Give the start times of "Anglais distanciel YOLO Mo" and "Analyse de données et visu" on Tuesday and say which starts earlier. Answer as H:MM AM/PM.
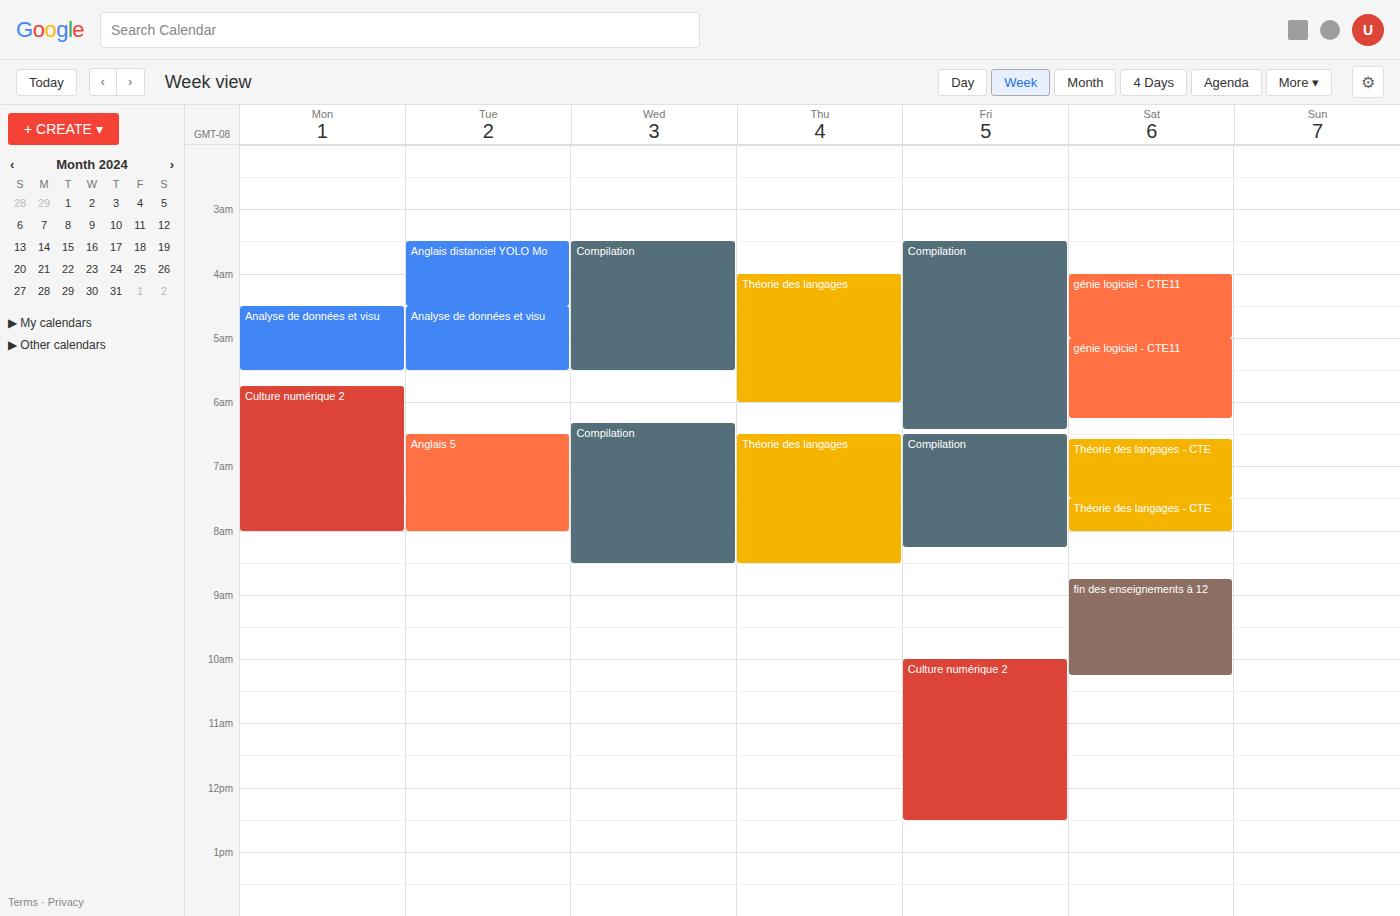
"Anglais distanciel YOLO Mo" 3:30 AM; "Analyse de données et visu" 4:30 AM.